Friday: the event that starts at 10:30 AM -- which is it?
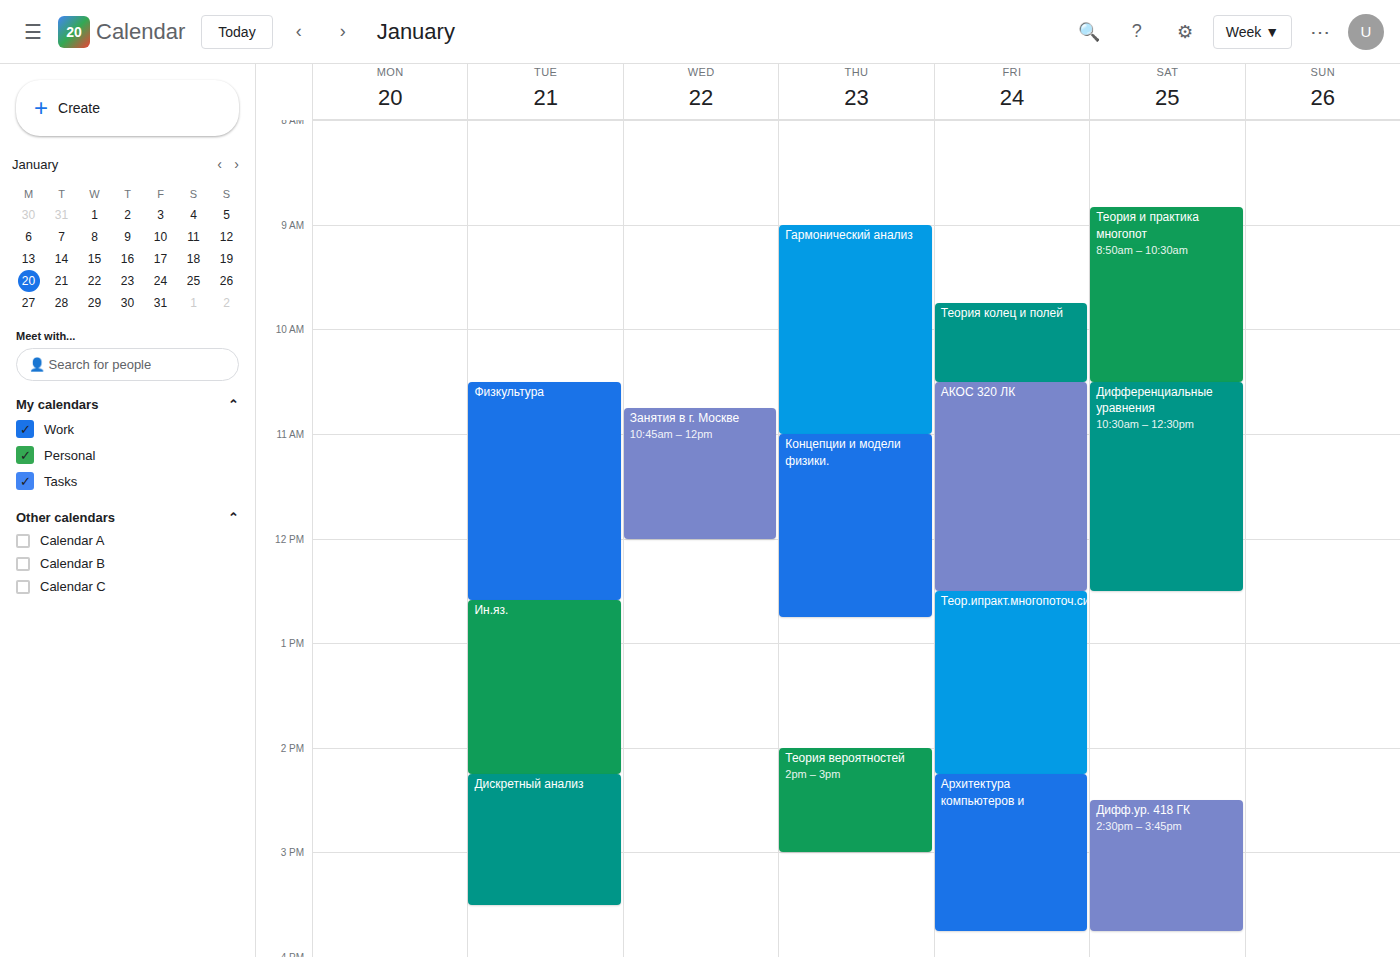
"АКОС 320 ЛК"